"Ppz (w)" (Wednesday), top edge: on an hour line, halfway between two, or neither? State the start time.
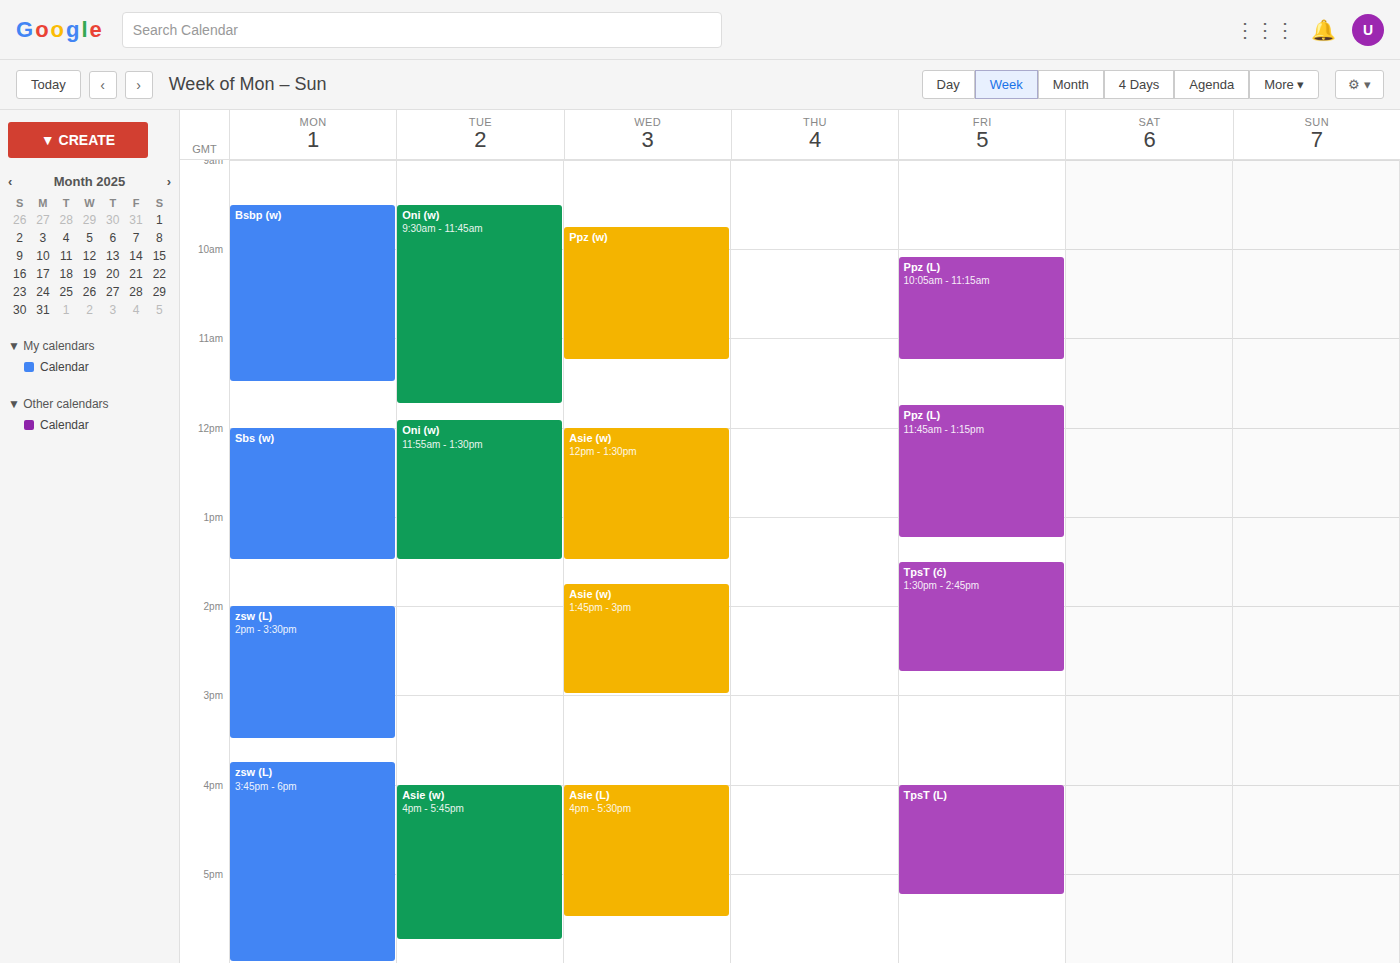
9:45 AM -- neither: three quarters of the way from the 9 AM line to the 10 AM line.